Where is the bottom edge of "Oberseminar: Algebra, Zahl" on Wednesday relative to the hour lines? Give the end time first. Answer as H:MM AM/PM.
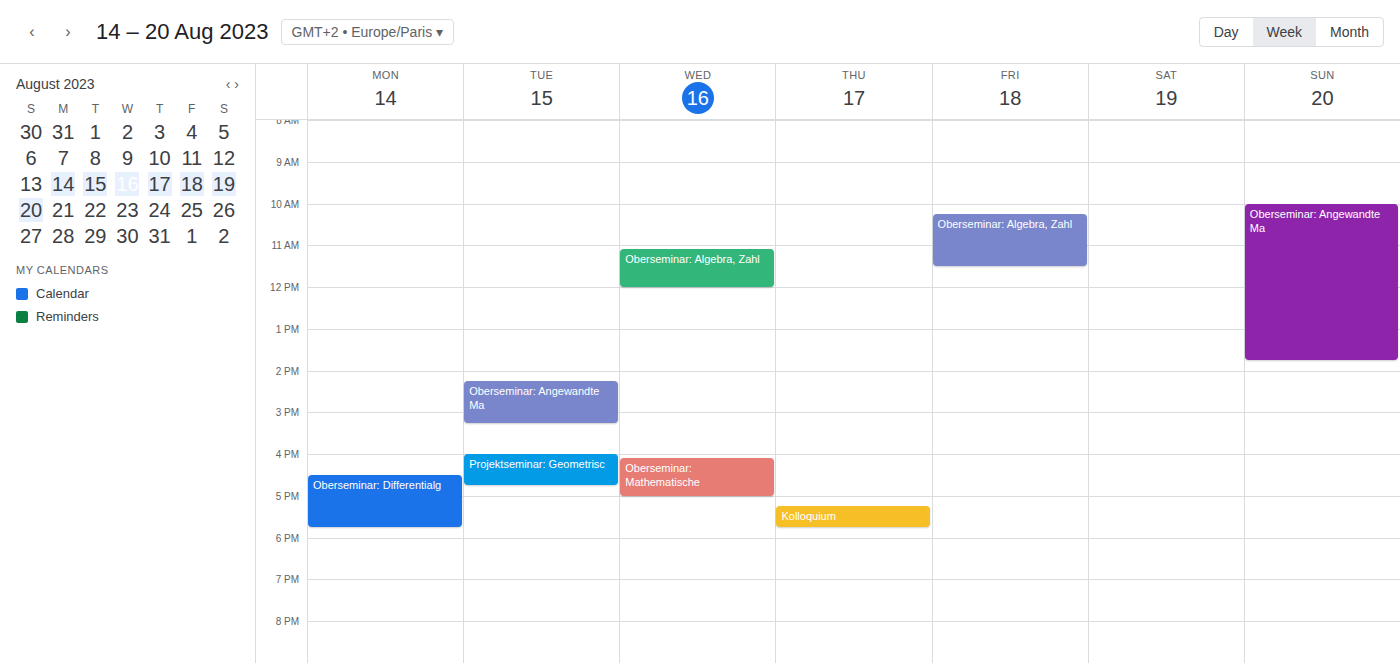
12:00 PM -- exactly on the 12 PM line.